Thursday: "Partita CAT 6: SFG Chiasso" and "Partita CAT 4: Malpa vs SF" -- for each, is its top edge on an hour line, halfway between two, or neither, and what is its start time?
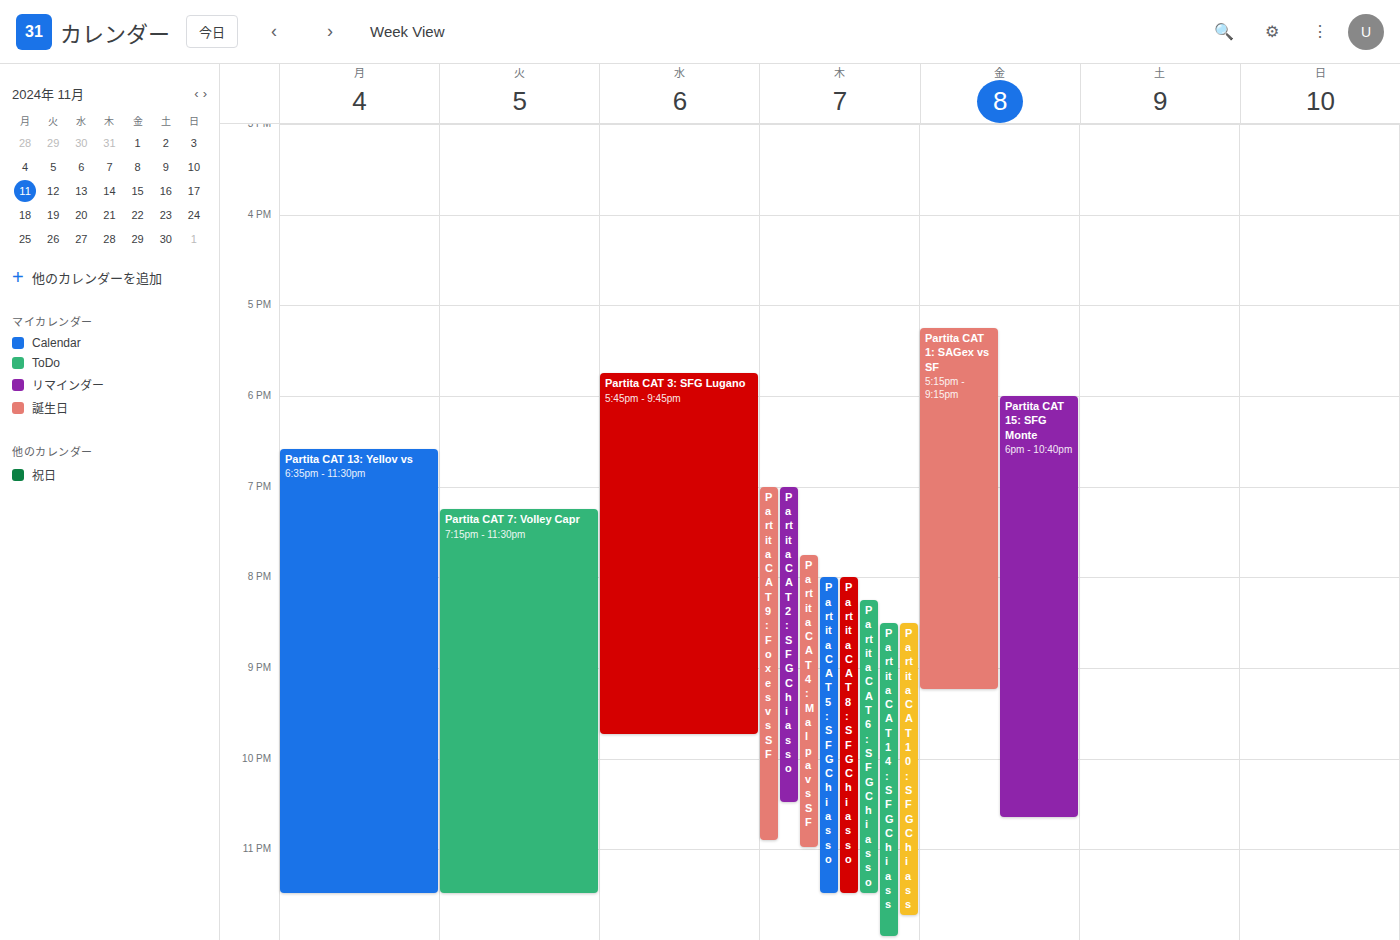
"Partita CAT 6: SFG Chiasso": 8:15 PM, neither: a quarter of the way from the 8 PM line to the 9 PM line. "Partita CAT 4: Malpa vs SF": 7:45 PM, neither: three quarters of the way from the 7 PM line to the 8 PM line.